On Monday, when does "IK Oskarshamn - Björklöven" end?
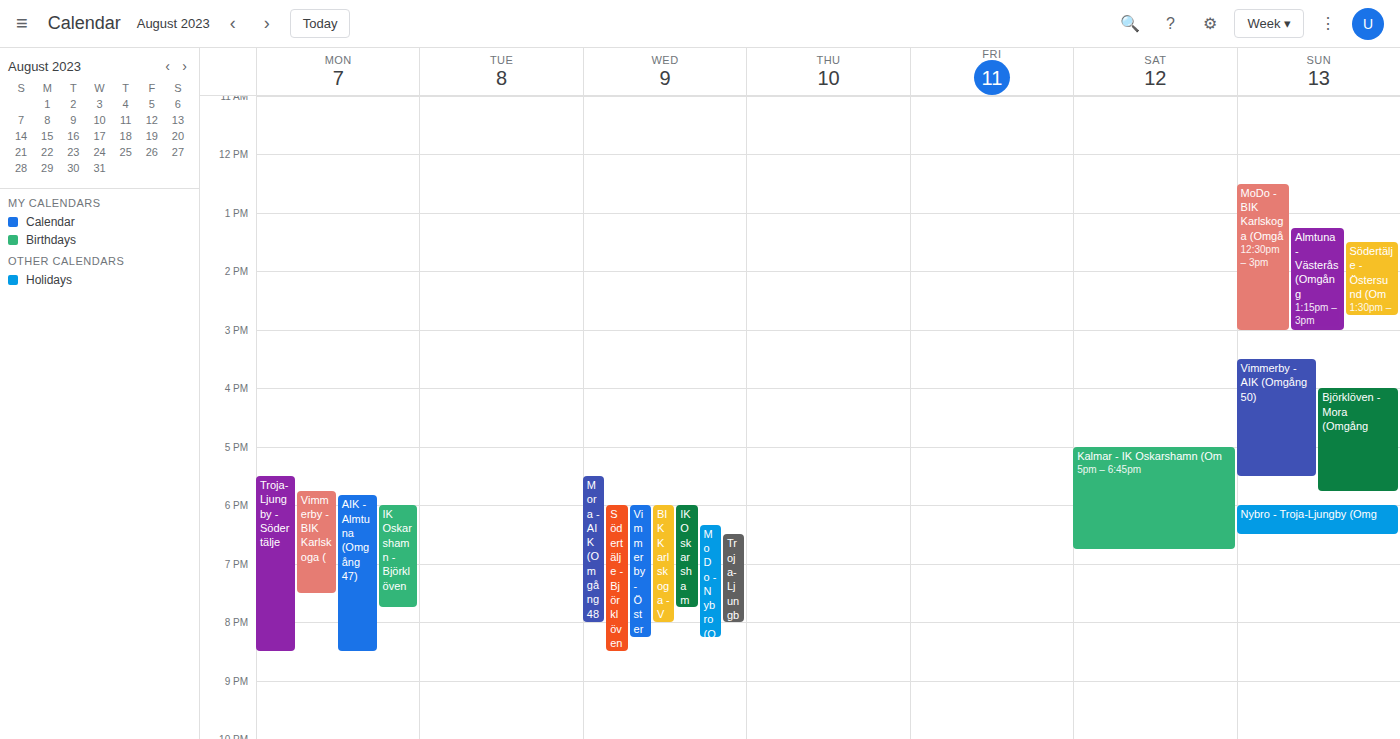
7:45 PM